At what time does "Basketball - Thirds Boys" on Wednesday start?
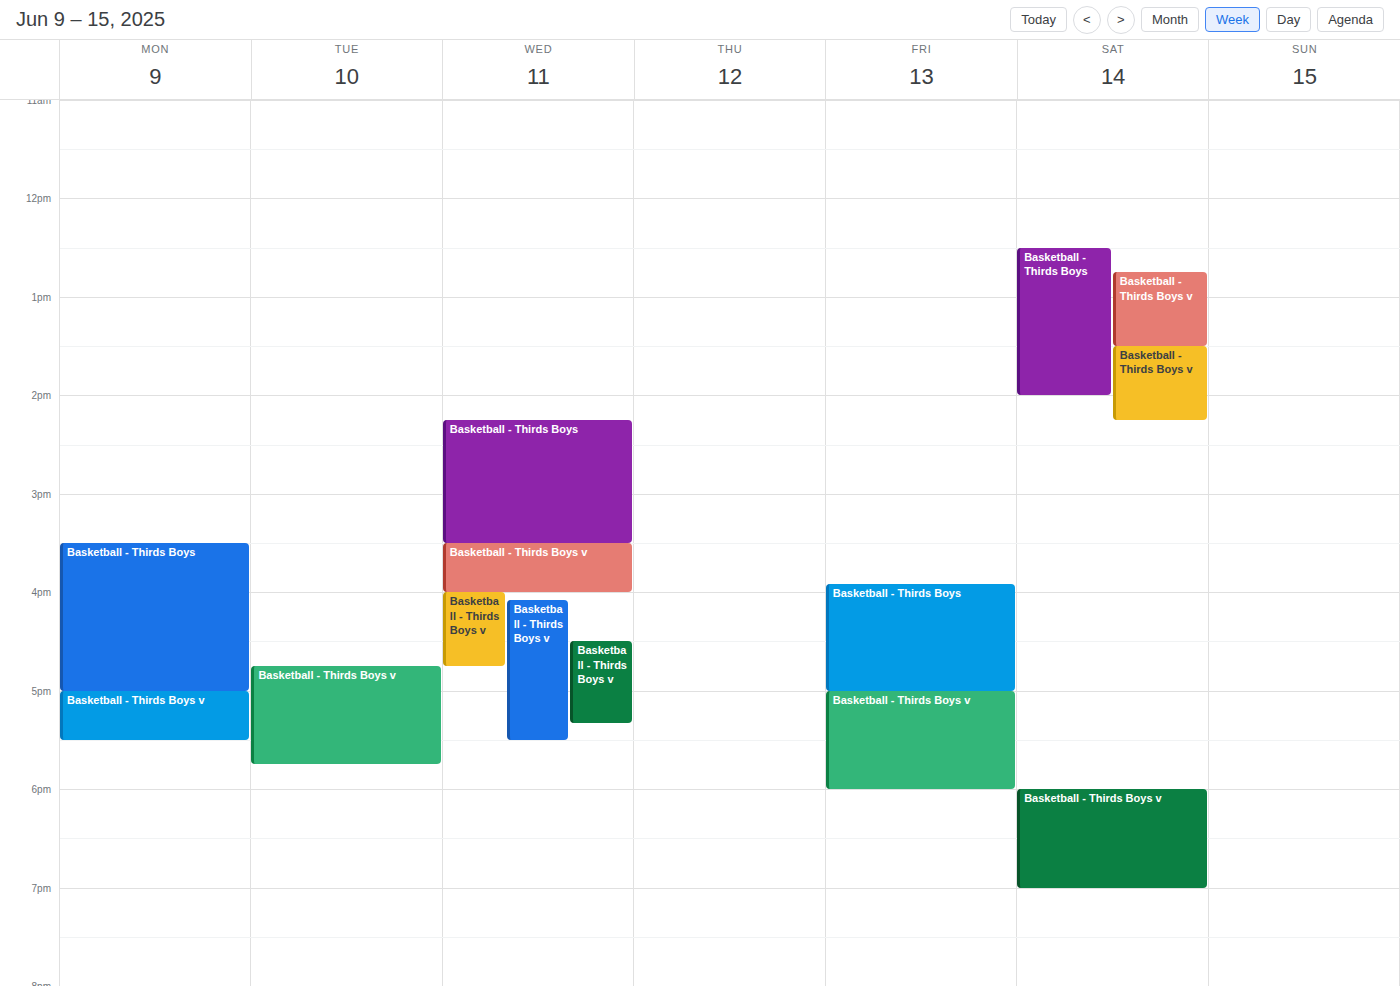
2:15 PM